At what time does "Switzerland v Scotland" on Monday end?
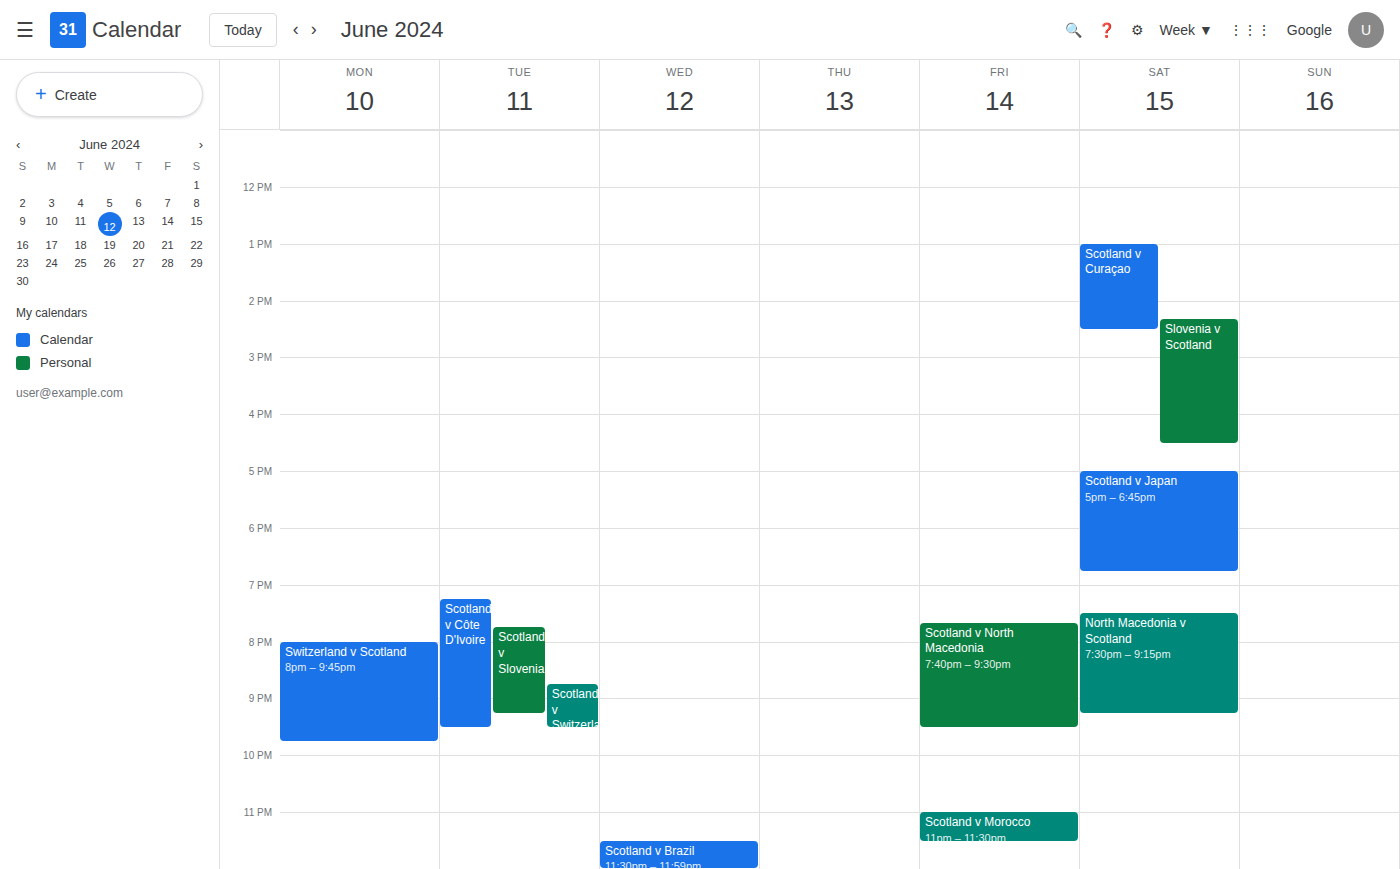
9:45 PM